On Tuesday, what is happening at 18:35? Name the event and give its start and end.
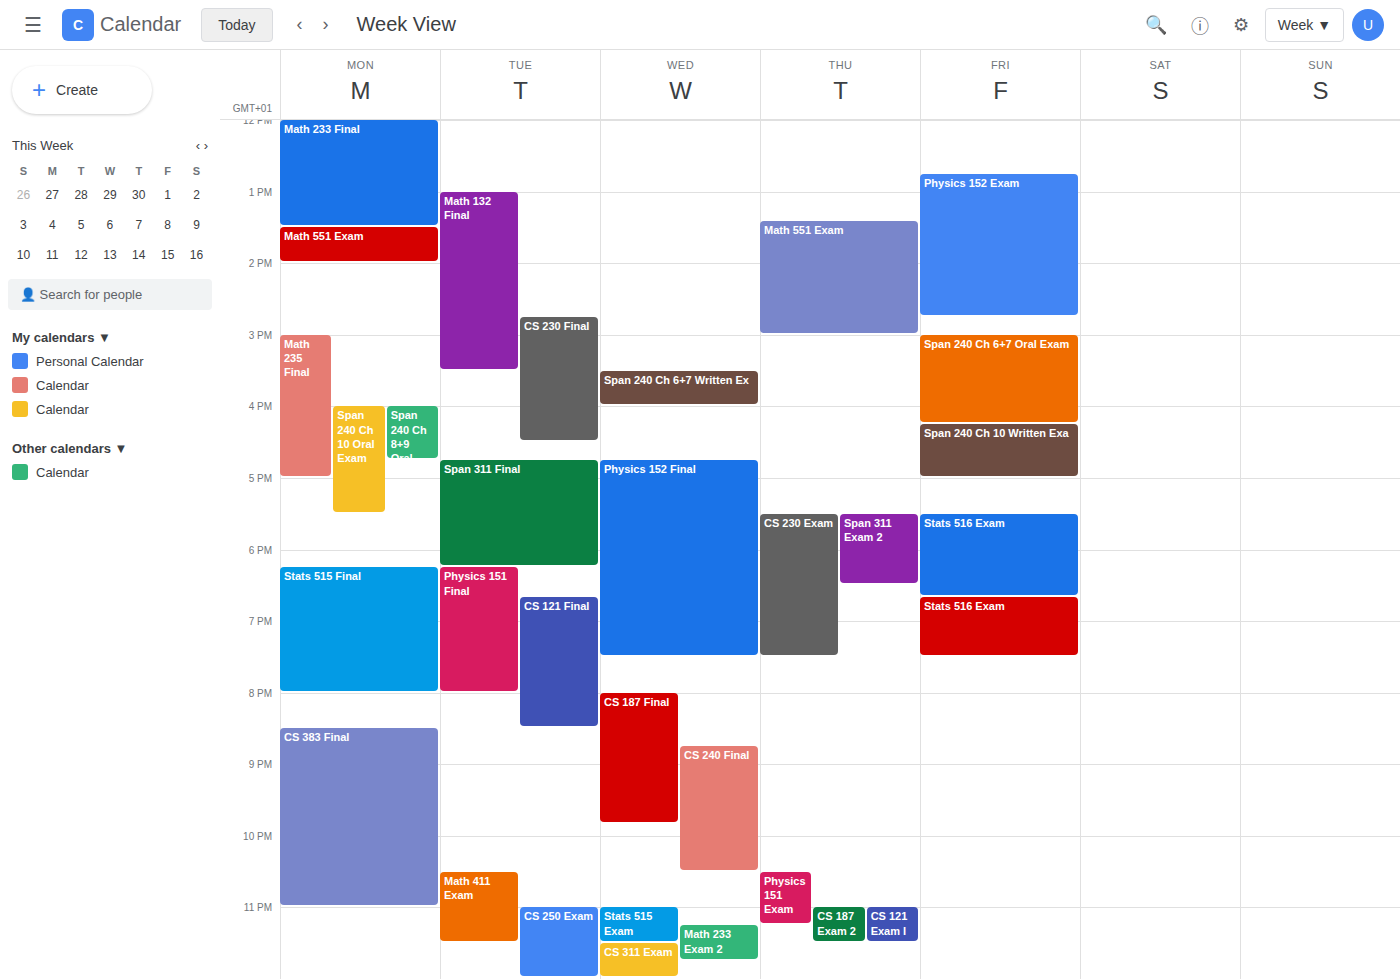
"Physics 151 Final", 18:15 to 20:00